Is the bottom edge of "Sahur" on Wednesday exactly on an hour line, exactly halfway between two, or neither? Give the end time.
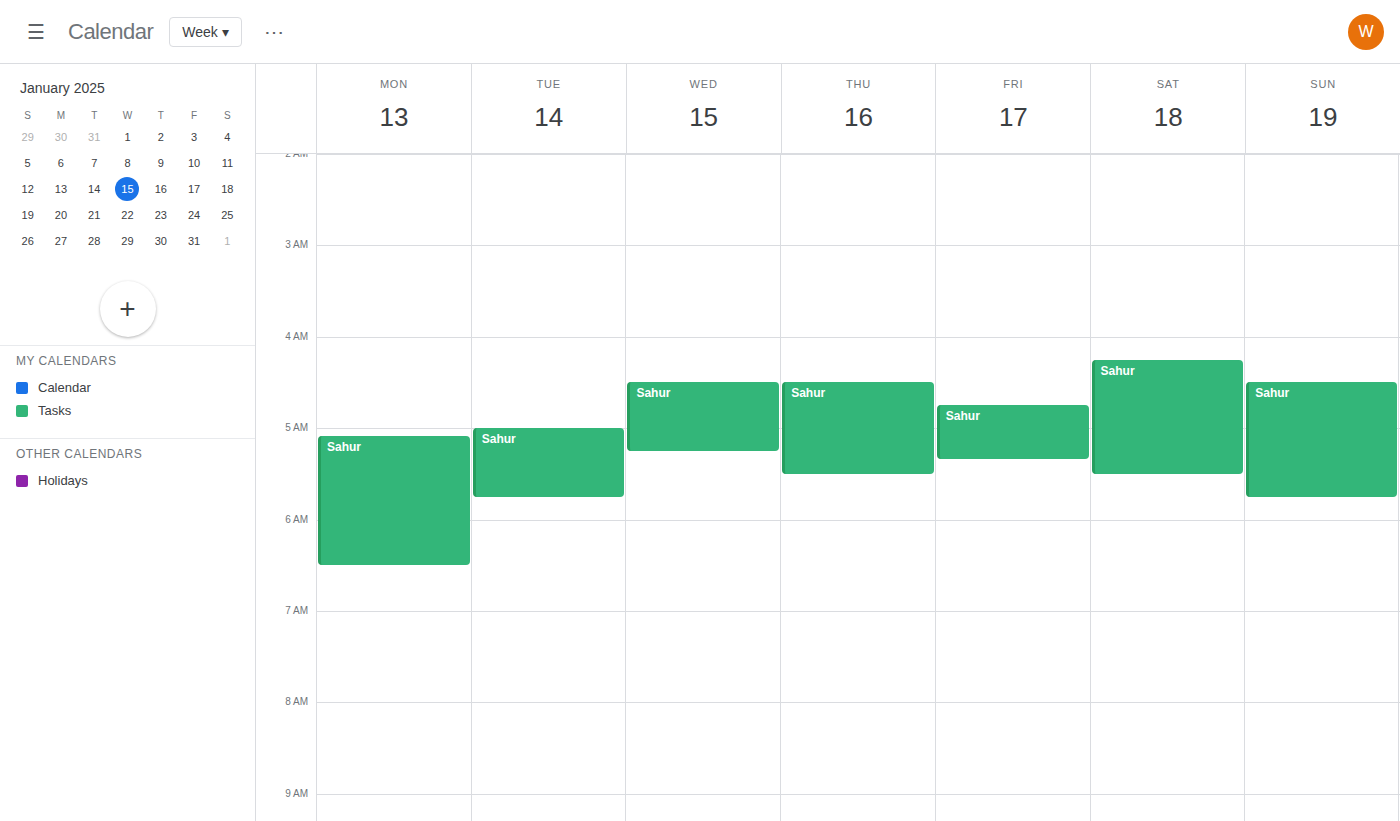
05:15 -- neither: a quarter of the way from the 05:00 line to the 06:00 line.